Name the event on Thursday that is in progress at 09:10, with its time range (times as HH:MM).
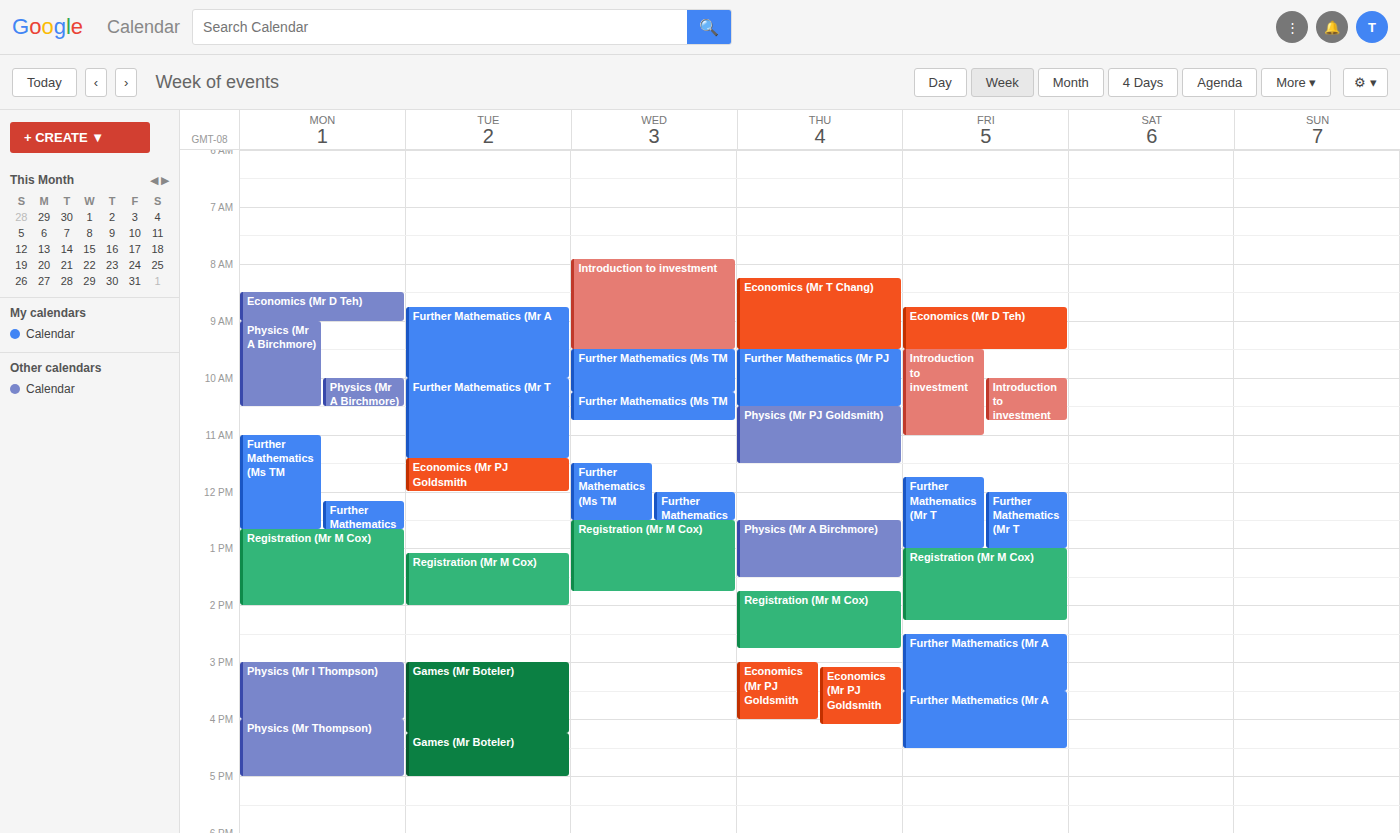
"Economics (Mr T Chang)", 08:15 to 09:30